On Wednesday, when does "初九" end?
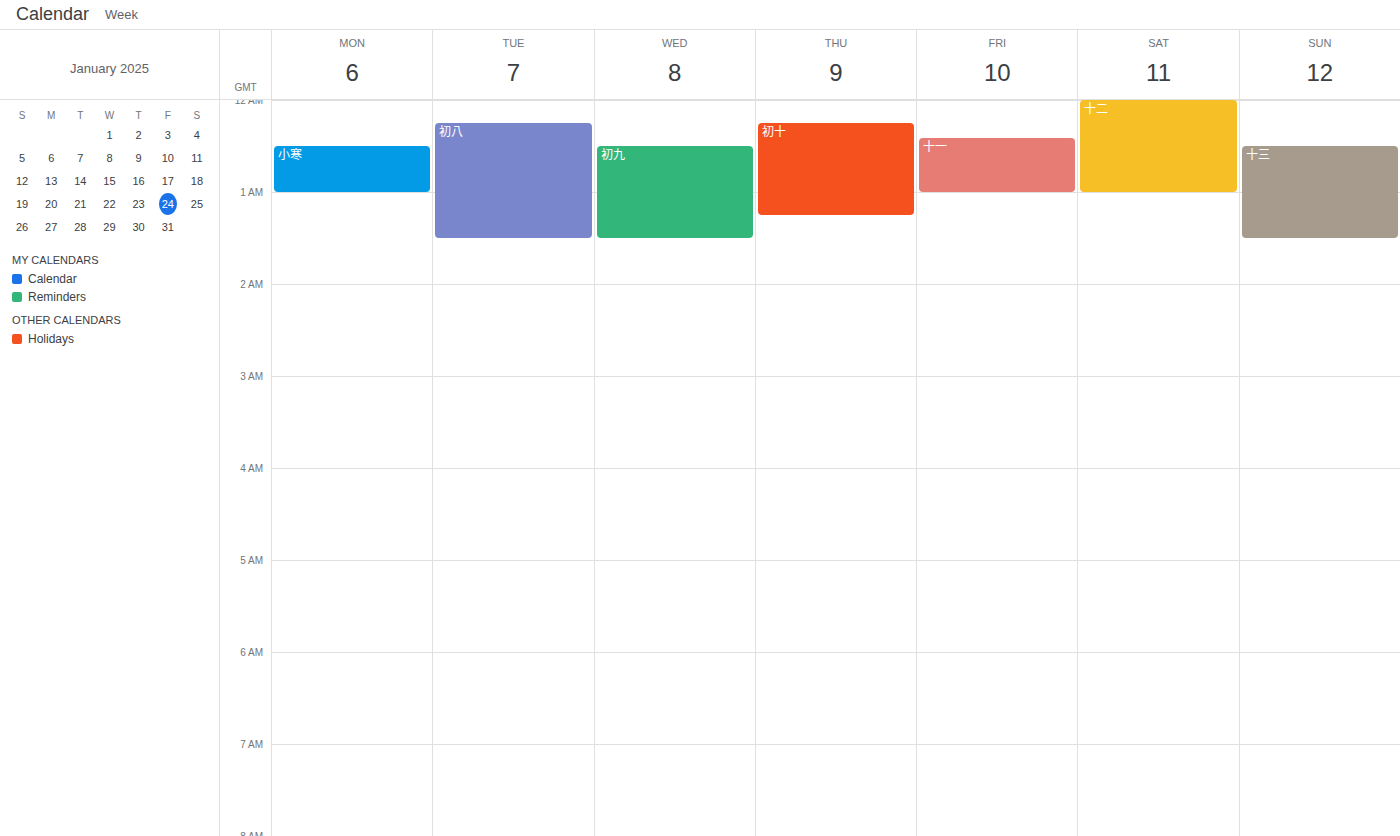
1:30 AM